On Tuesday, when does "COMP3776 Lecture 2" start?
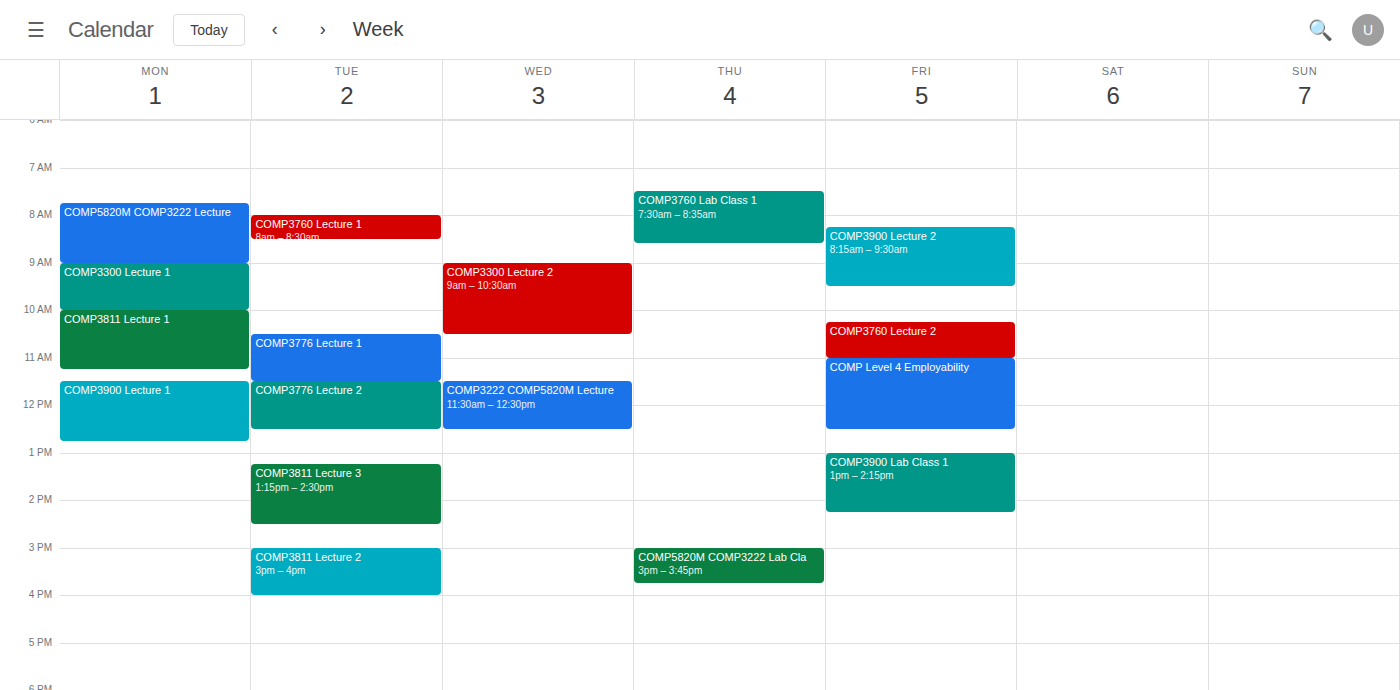
11:30 AM